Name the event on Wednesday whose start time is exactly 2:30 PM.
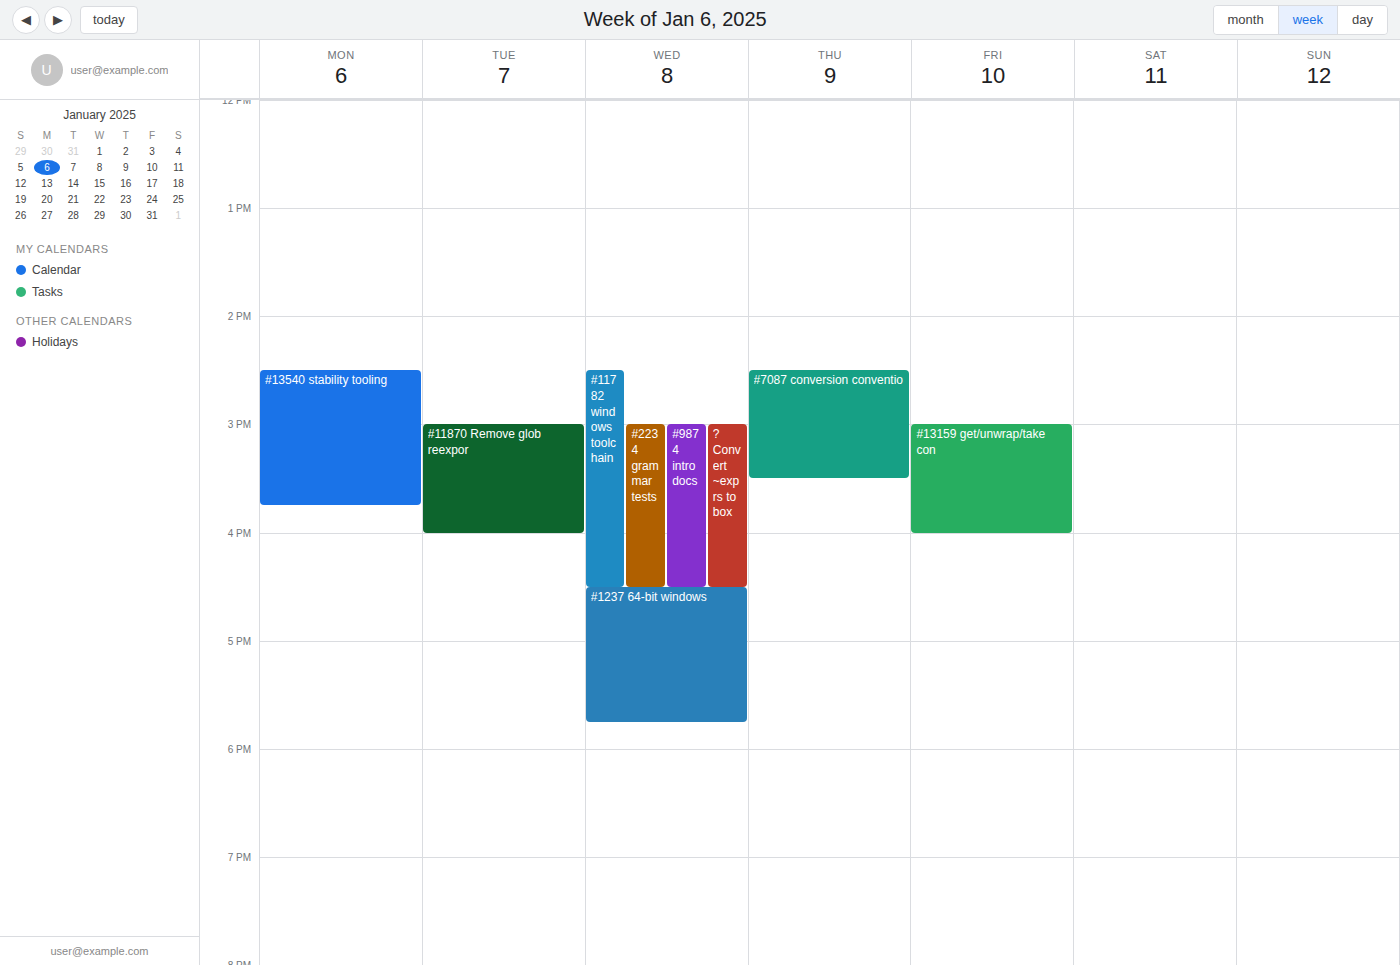
"#11782 windows toolchain"